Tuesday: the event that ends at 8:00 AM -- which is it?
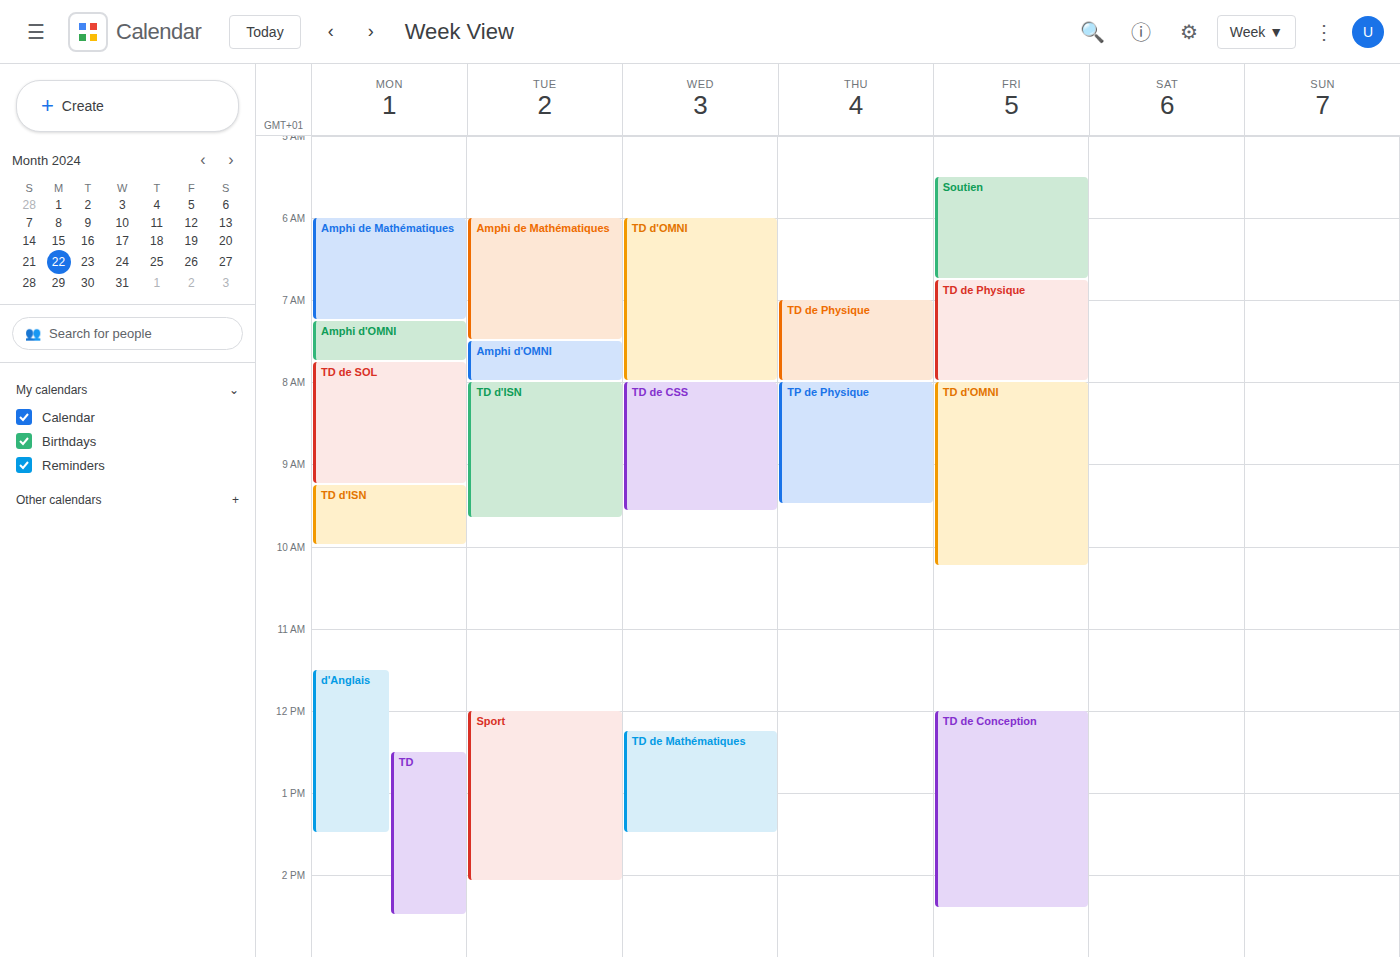
"Amphi d'OMNI"